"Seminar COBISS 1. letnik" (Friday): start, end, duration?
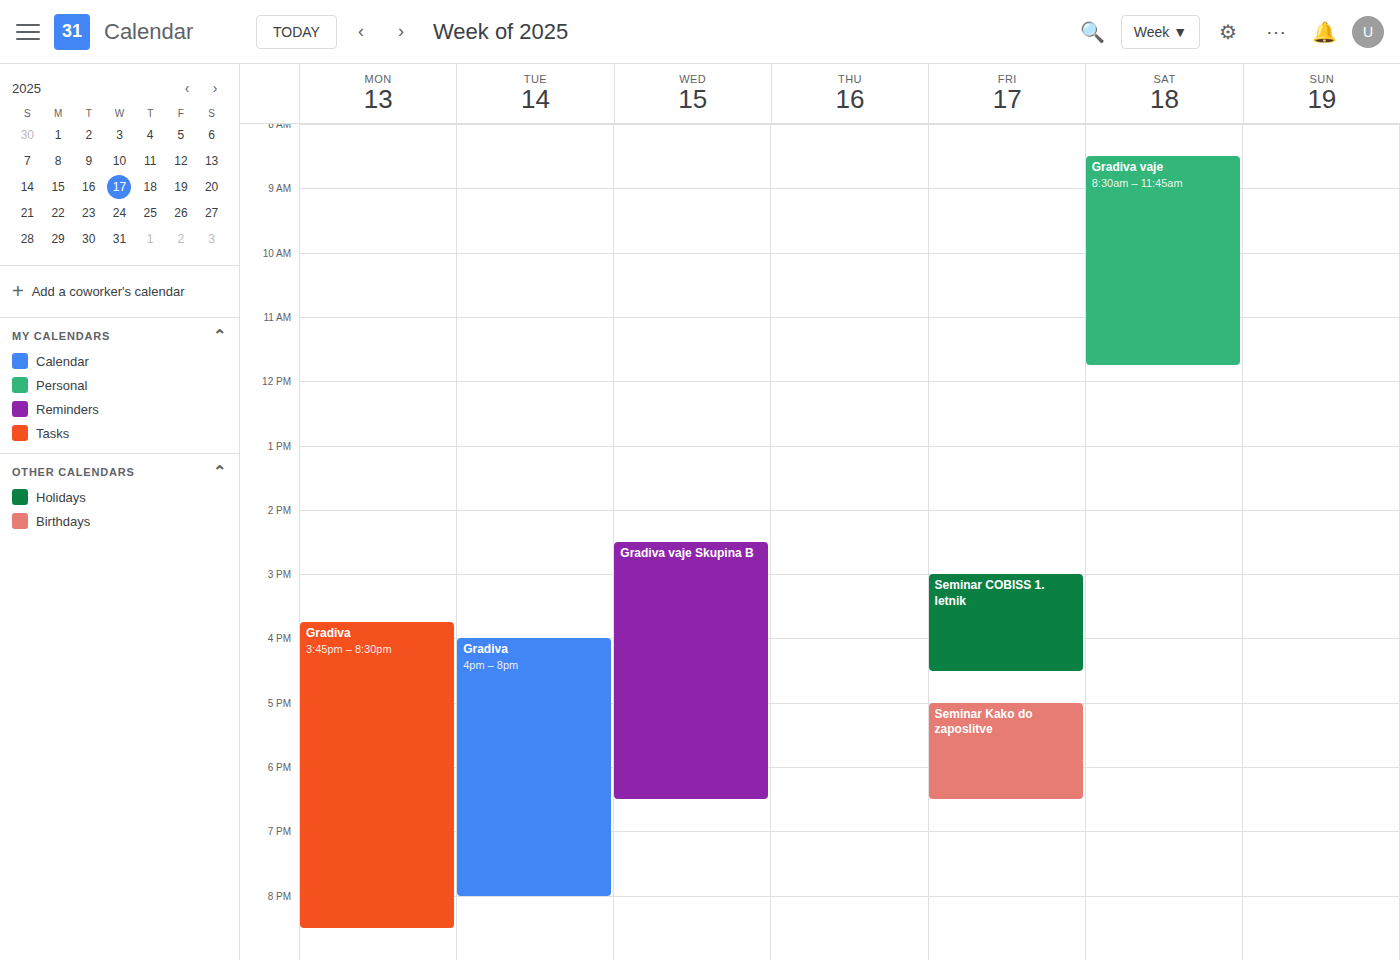
3:00 PM to 4:30 PM, 1 hour 30 minutes